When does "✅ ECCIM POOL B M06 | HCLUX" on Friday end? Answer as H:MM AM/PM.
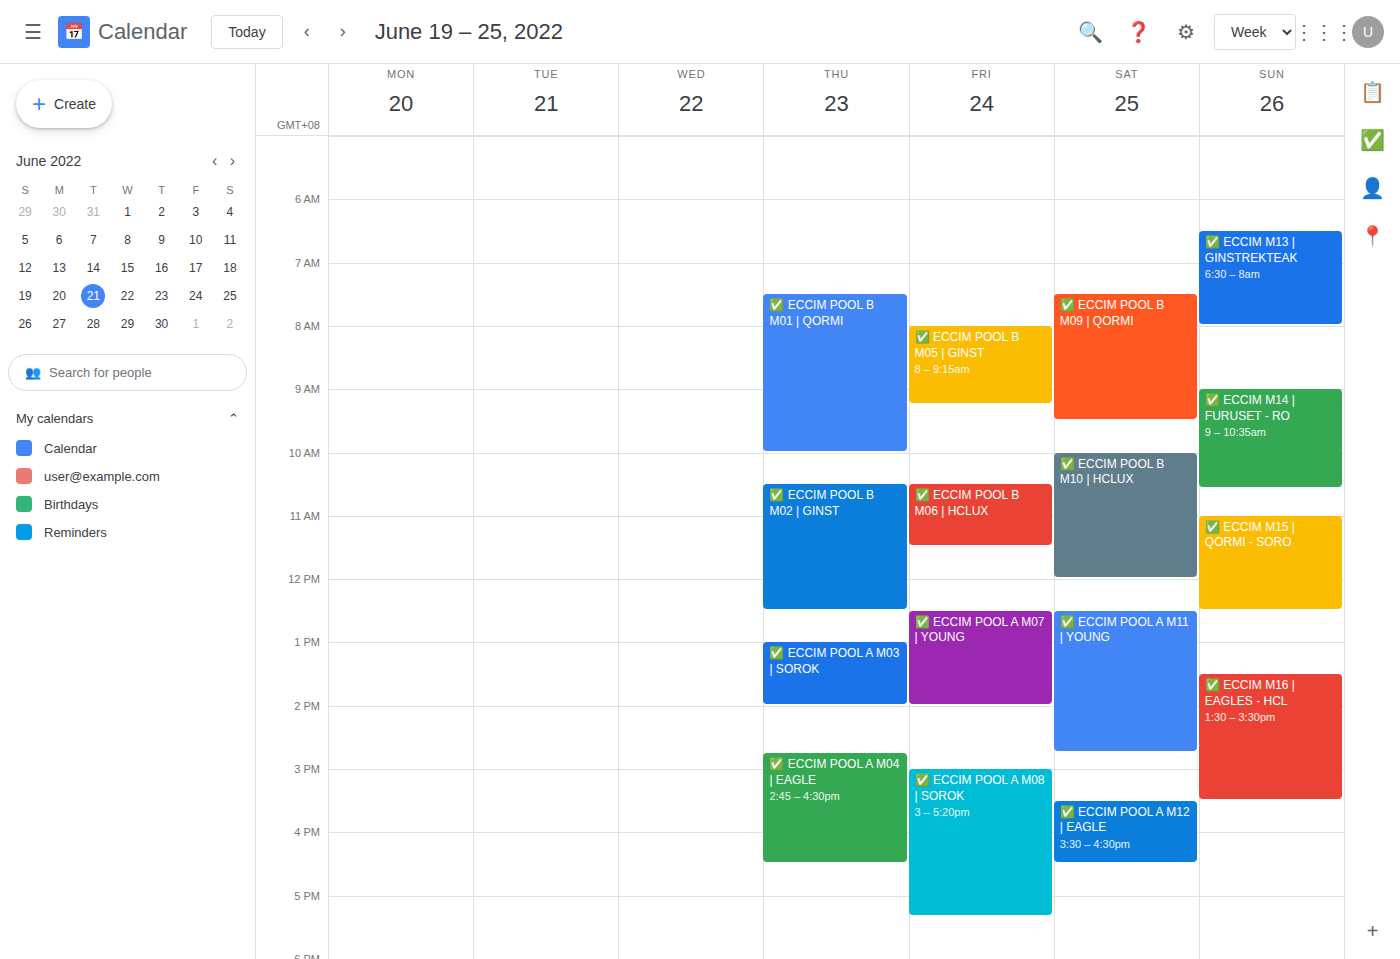
11:30 AM